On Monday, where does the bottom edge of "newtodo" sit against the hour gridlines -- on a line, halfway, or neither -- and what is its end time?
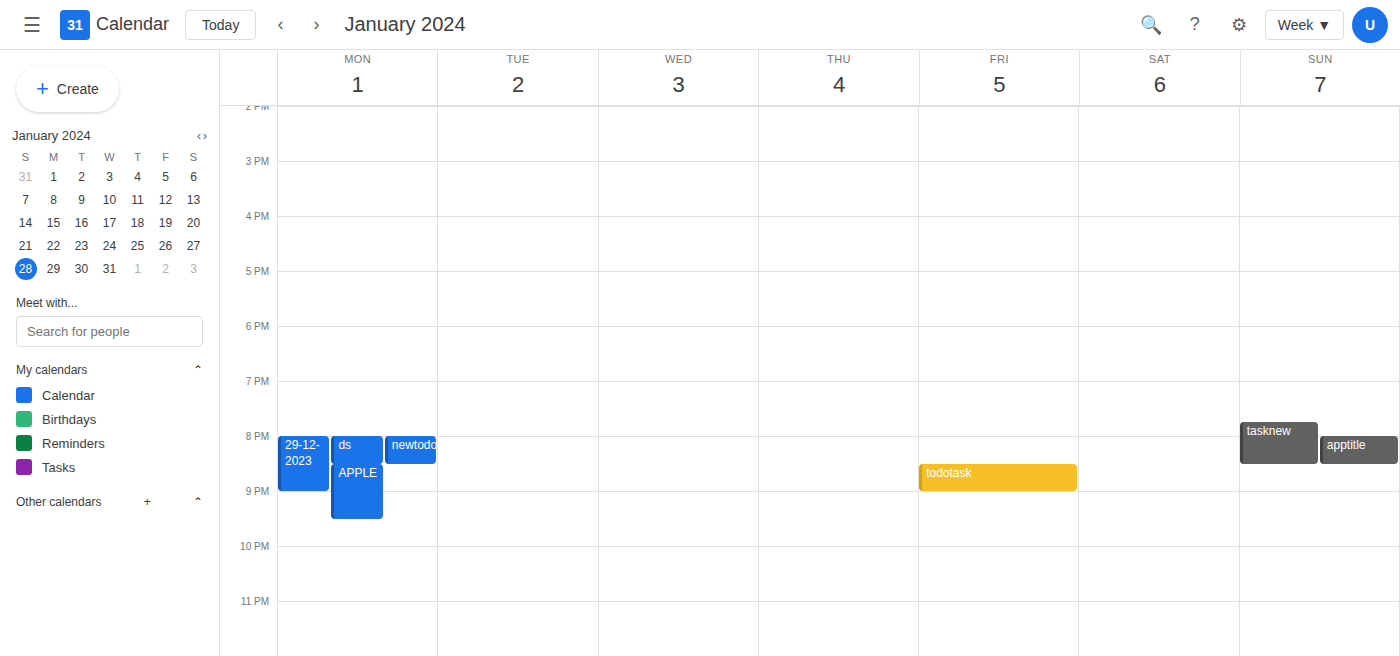
8:30 PM -- halfway between the 8 PM and 9 PM lines.